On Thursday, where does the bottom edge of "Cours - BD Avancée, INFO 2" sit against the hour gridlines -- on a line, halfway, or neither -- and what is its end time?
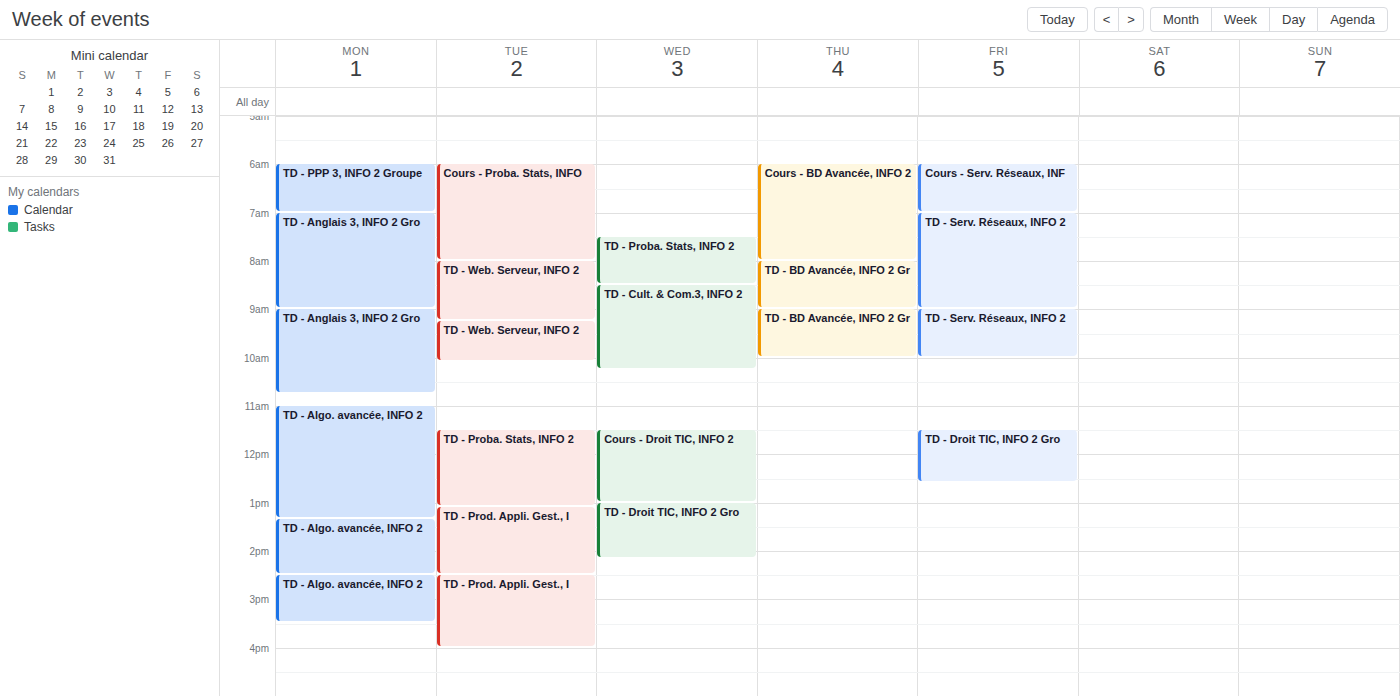
8:00 AM -- exactly on the 8 AM line.